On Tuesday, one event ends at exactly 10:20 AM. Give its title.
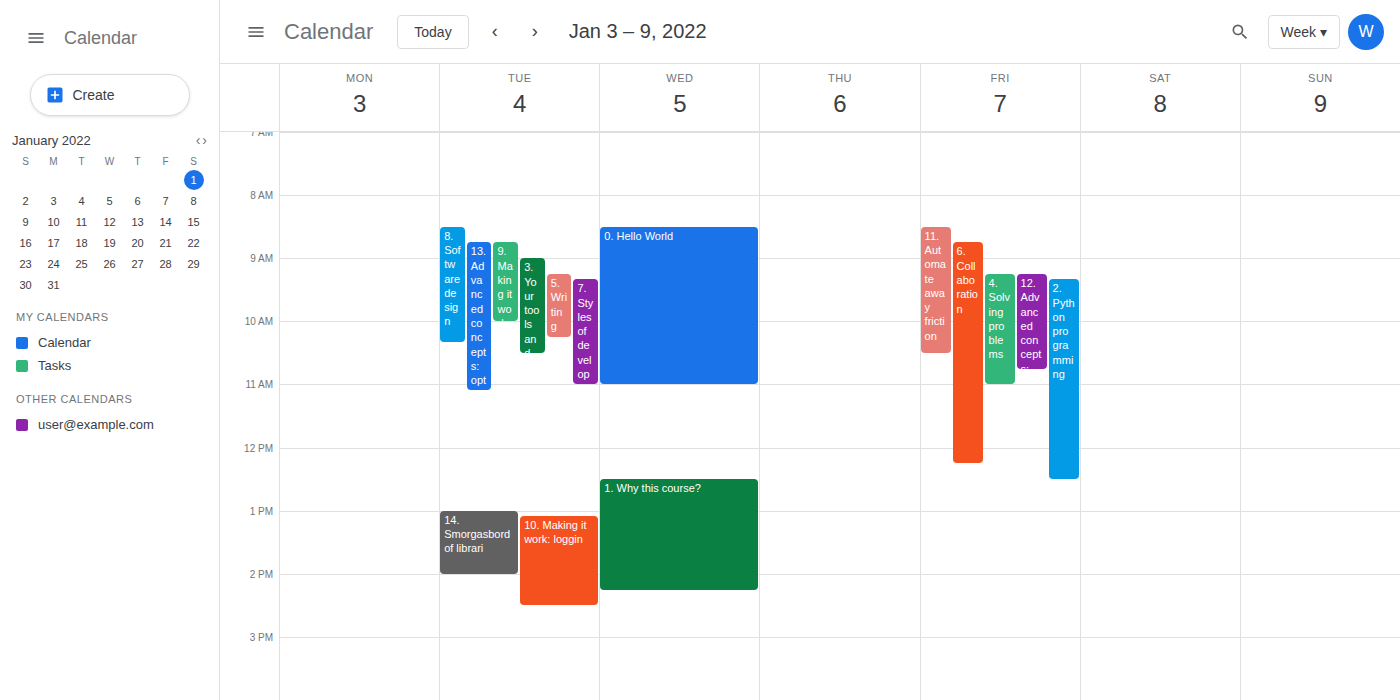
"8. Software design"